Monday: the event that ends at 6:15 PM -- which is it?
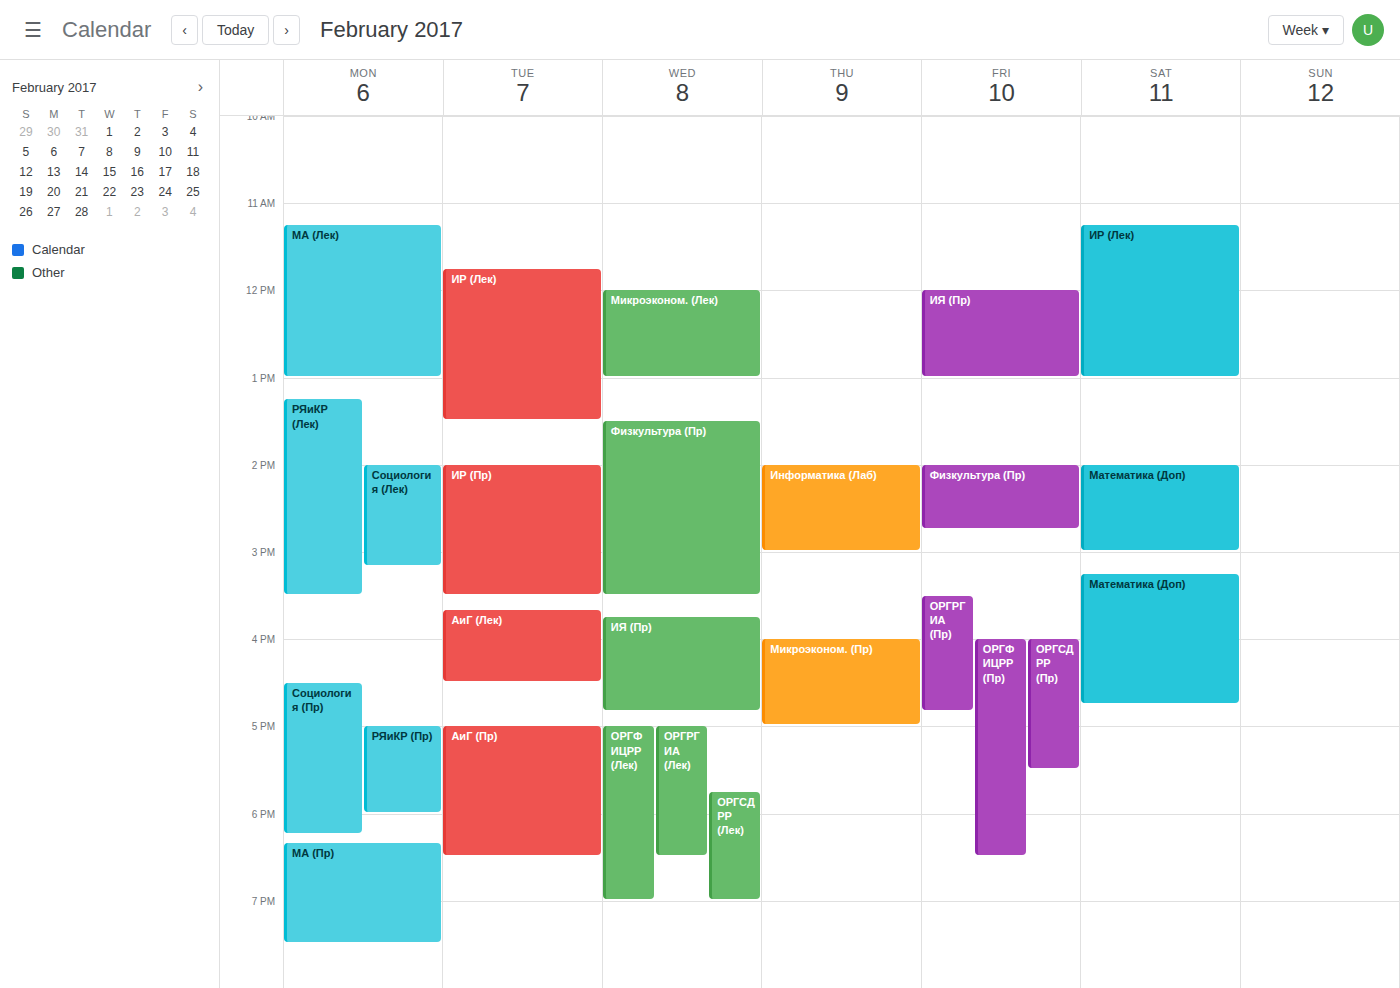
"Социология (Пр)"